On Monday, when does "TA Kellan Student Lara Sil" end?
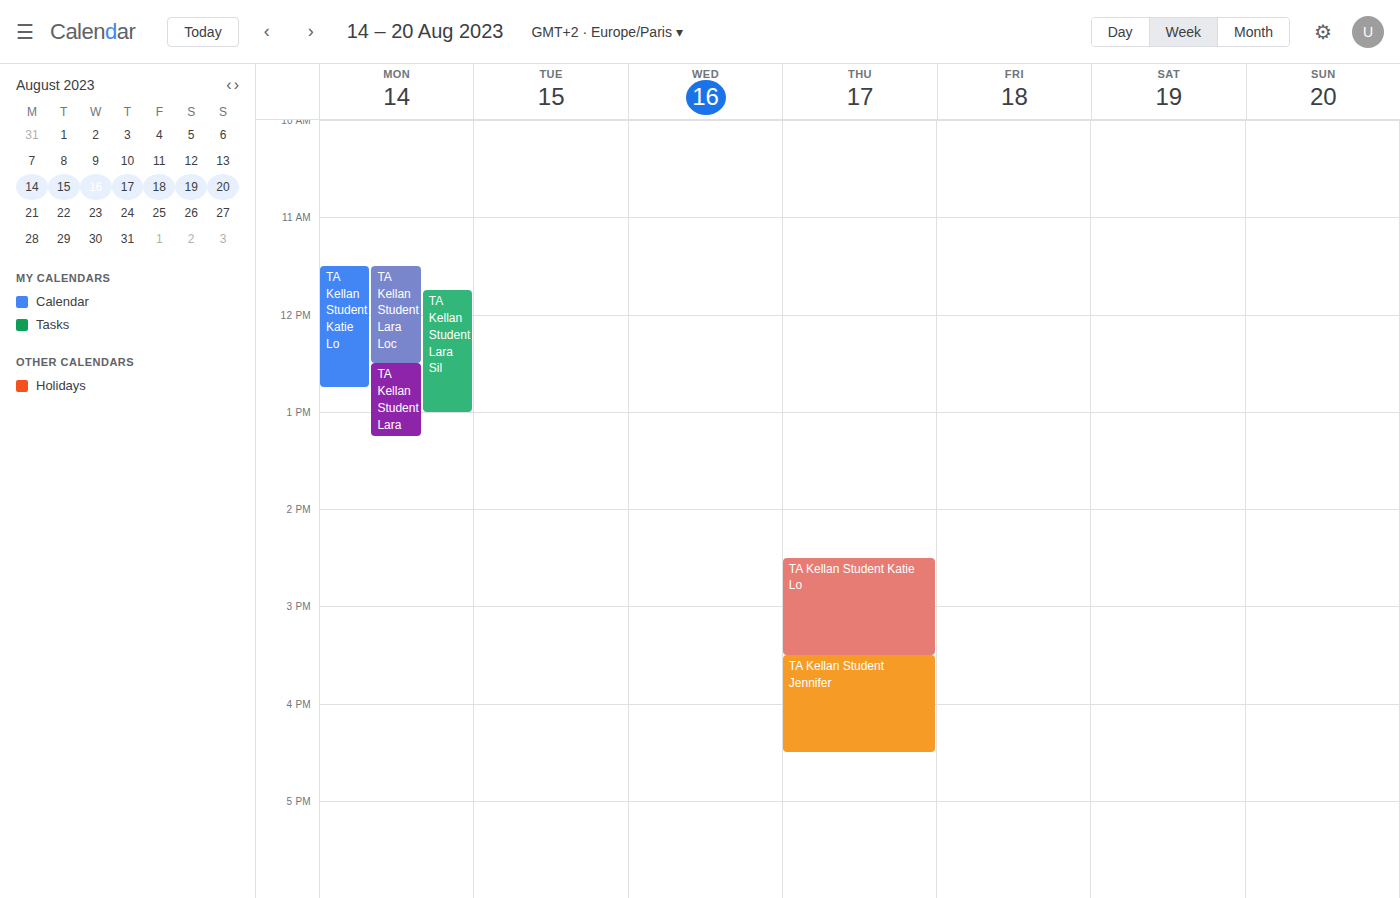
1:00 PM